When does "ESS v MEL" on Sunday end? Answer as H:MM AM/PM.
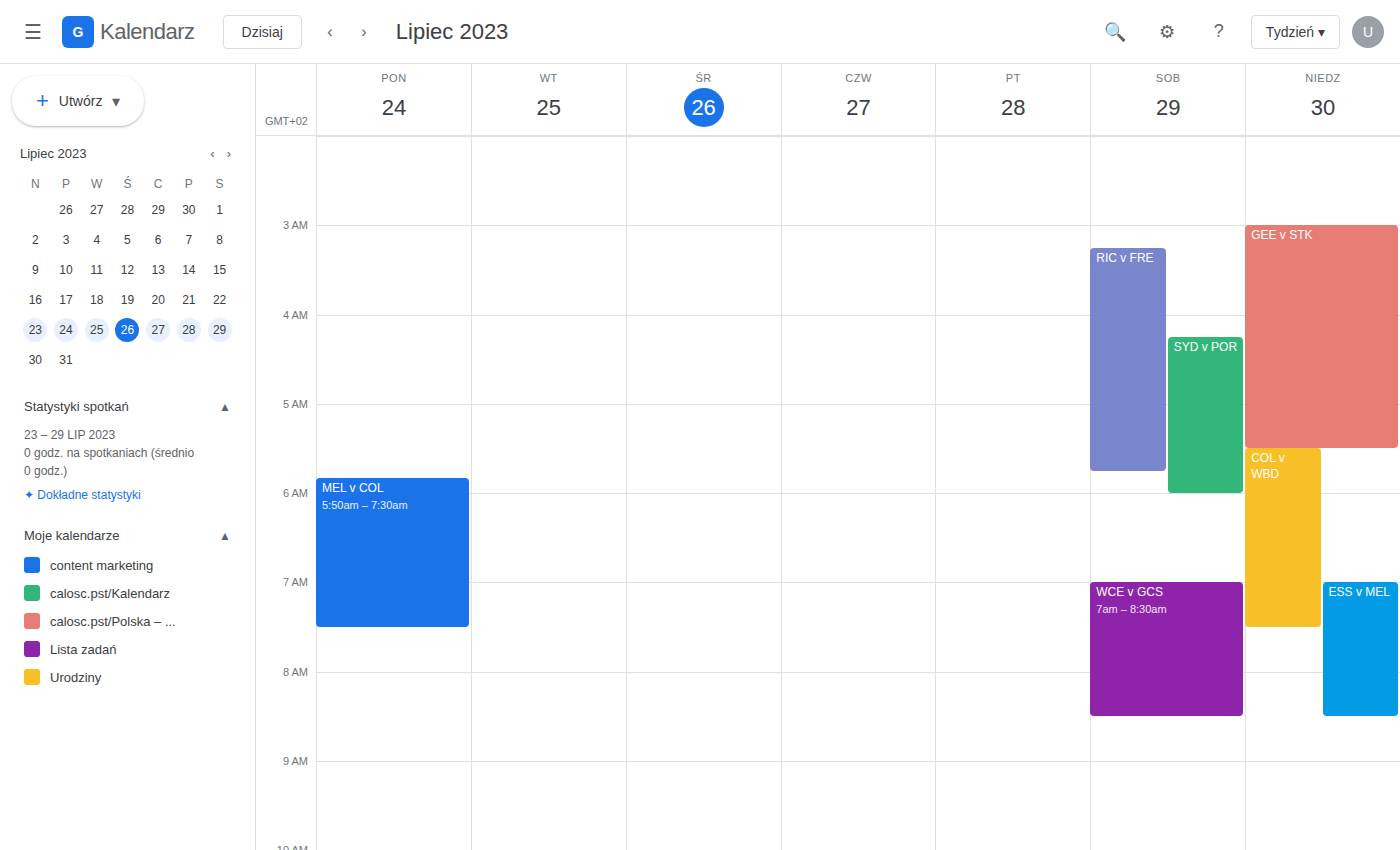
8:30 AM